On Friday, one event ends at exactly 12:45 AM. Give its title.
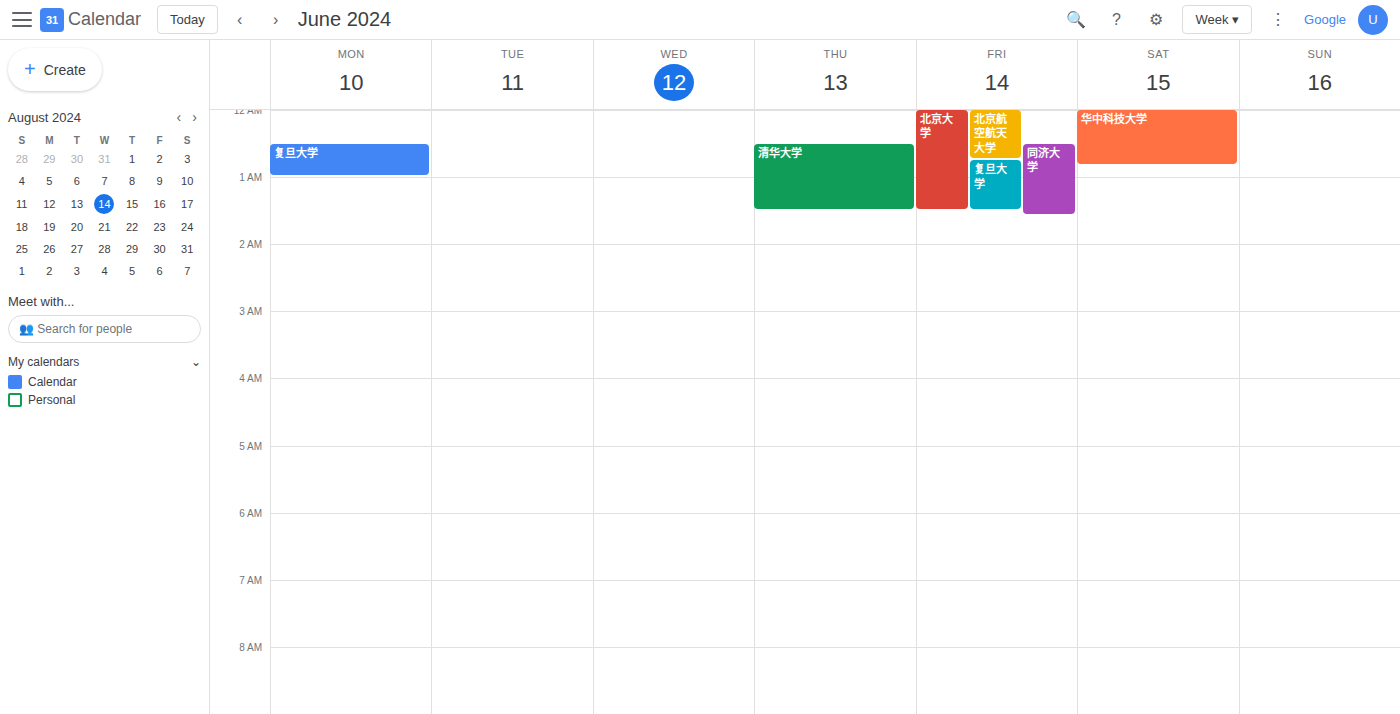
"北京航空航天大学"